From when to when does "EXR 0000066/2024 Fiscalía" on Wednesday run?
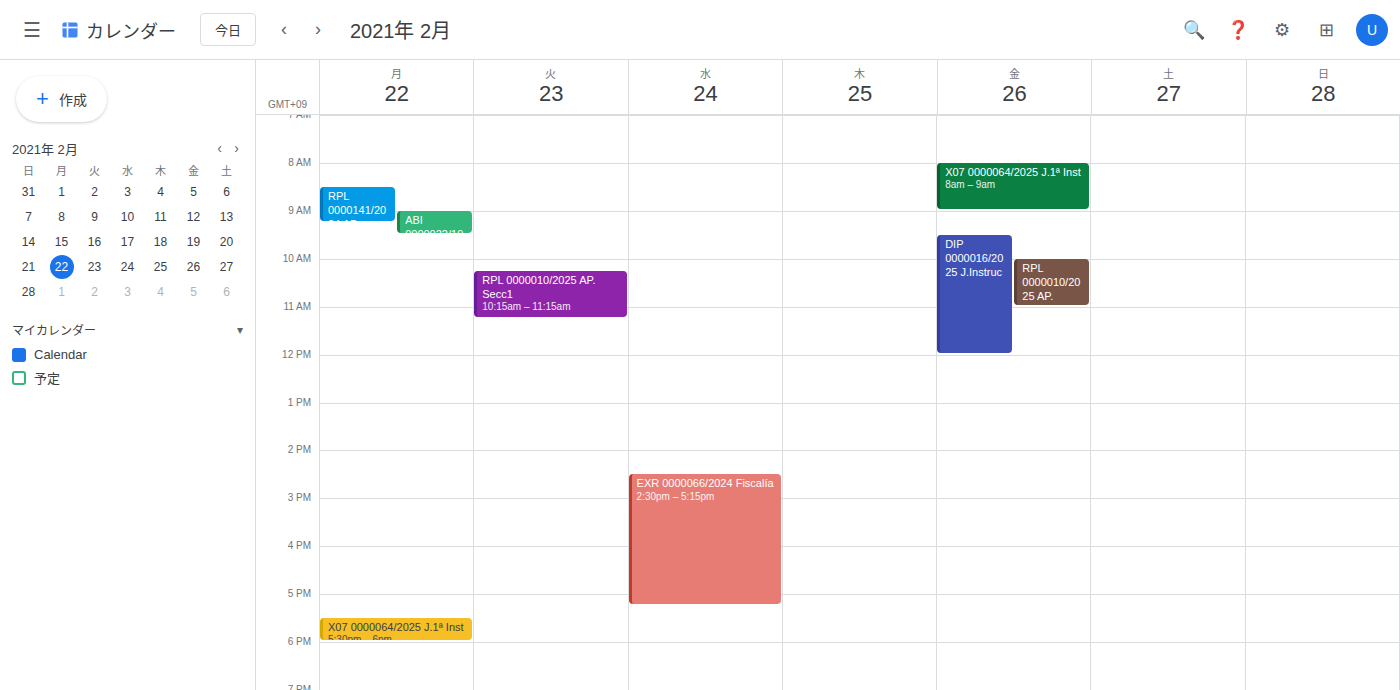
14:30 to 17:15